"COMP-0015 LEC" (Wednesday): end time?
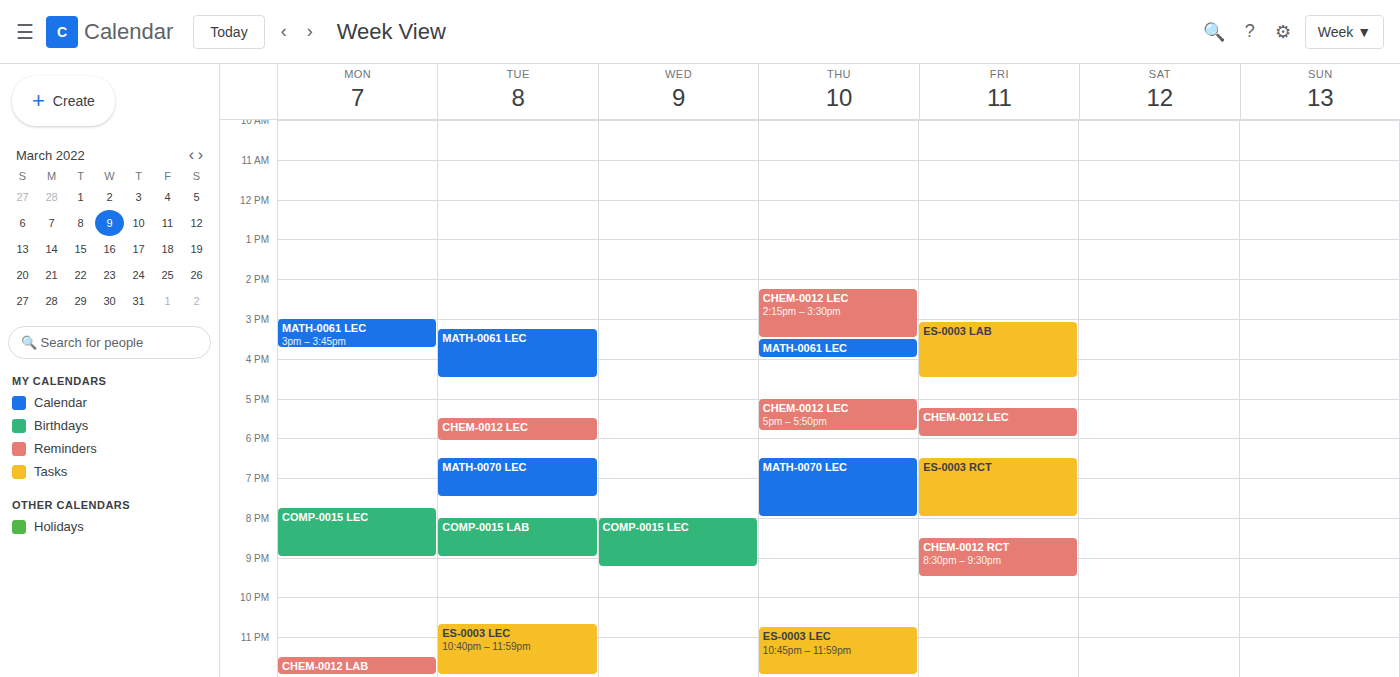
9:15 PM